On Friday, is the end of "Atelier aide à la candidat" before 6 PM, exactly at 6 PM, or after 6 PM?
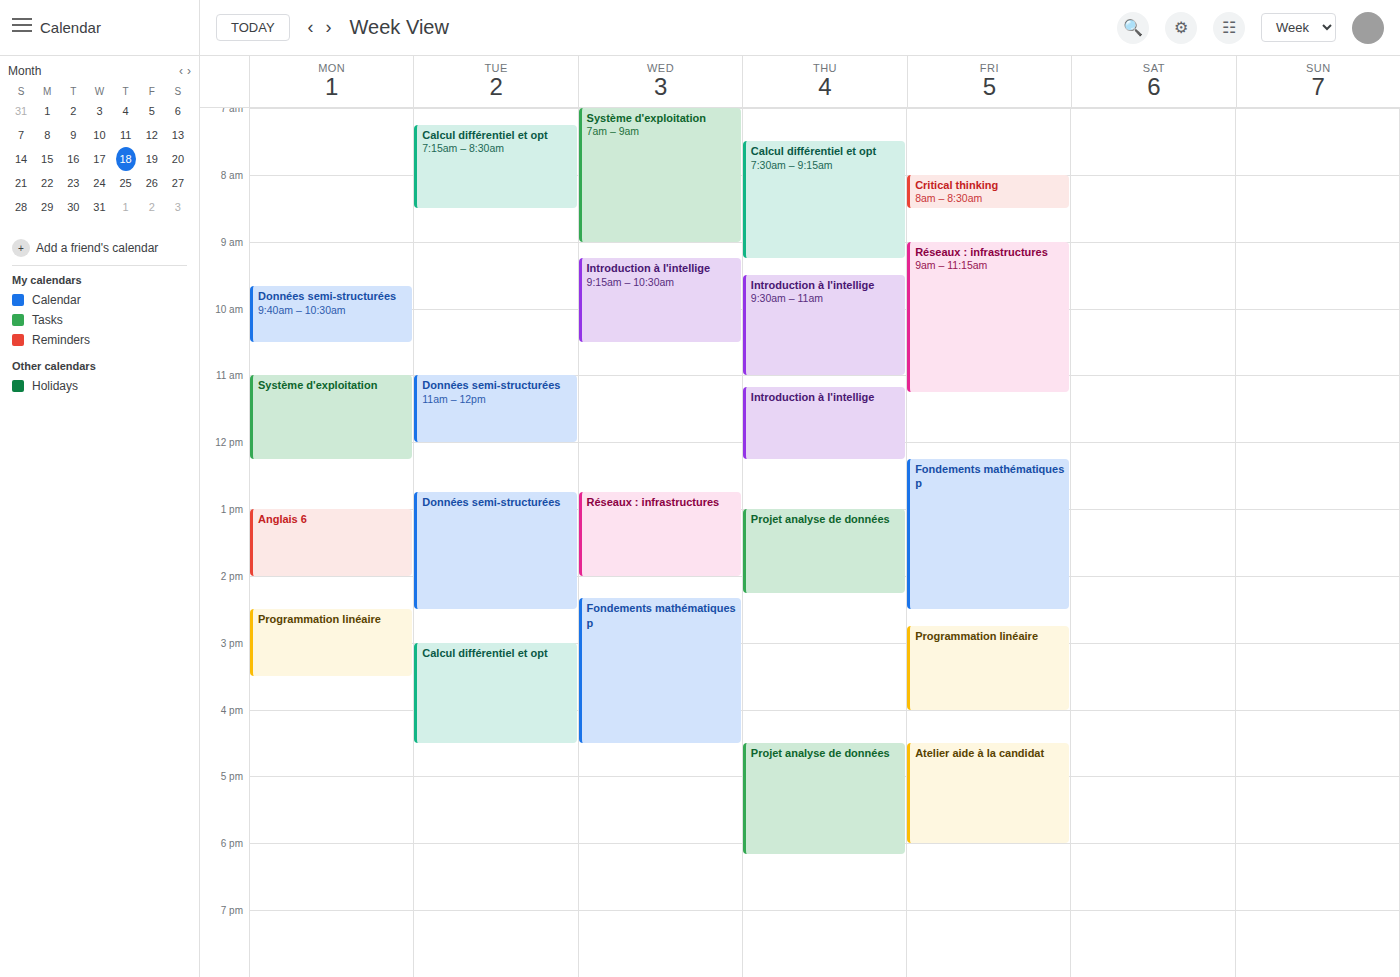
6:00 PM -- exactly at 6 PM, on the 6 PM line.